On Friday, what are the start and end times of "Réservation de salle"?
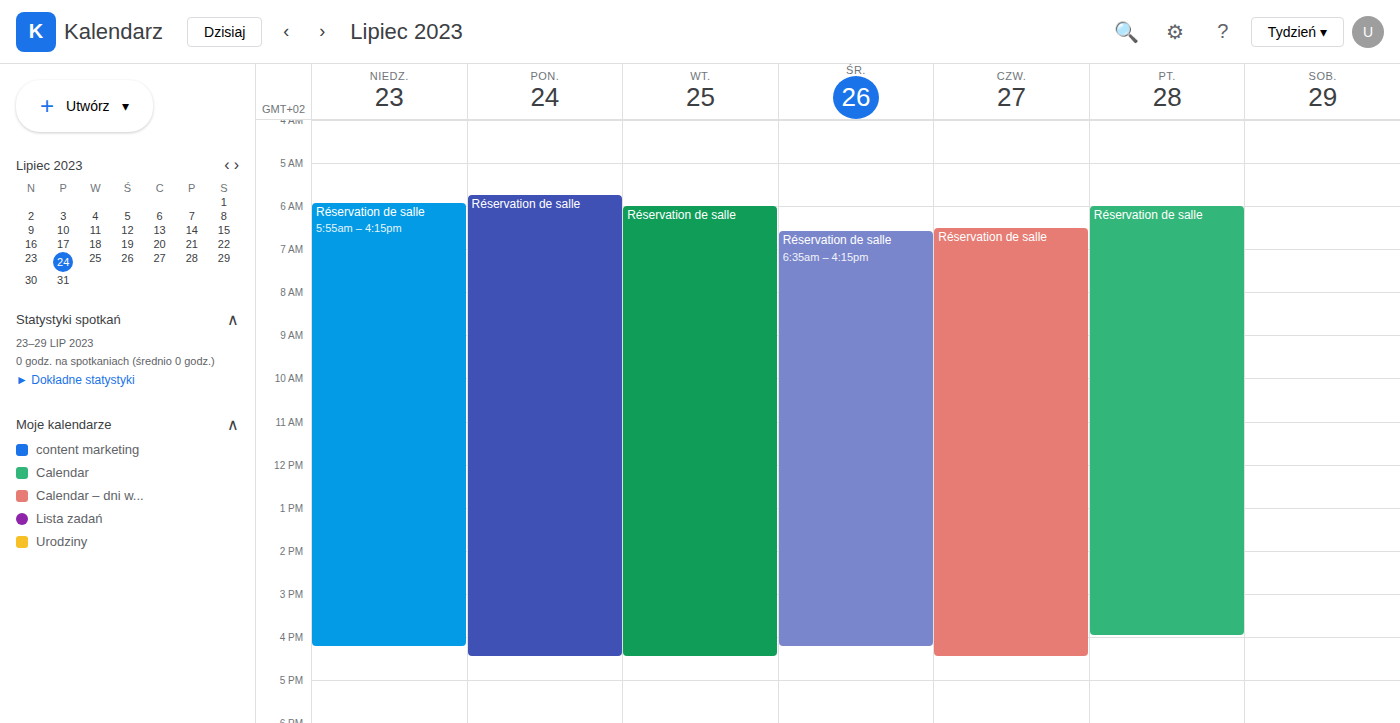
06:00 to 16:00